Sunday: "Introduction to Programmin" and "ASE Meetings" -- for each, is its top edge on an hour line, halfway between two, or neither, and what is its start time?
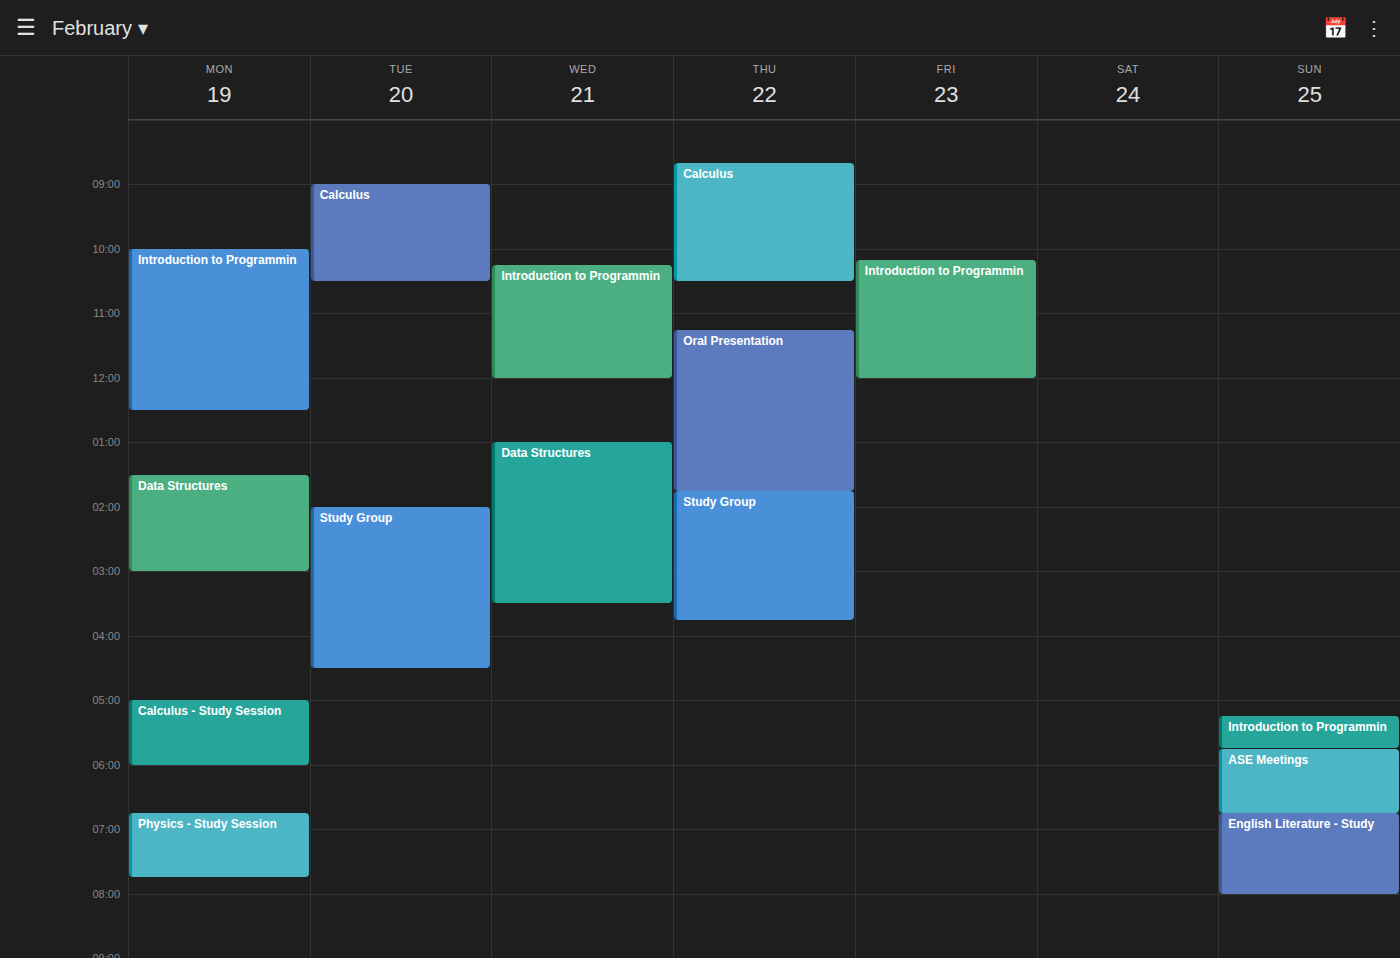
"Introduction to Programmin": 5:15 PM, neither: a quarter of the way from the 5 PM line to the 6 PM line. "ASE Meetings": 5:45 PM, neither: three quarters of the way from the 5 PM line to the 6 PM line.